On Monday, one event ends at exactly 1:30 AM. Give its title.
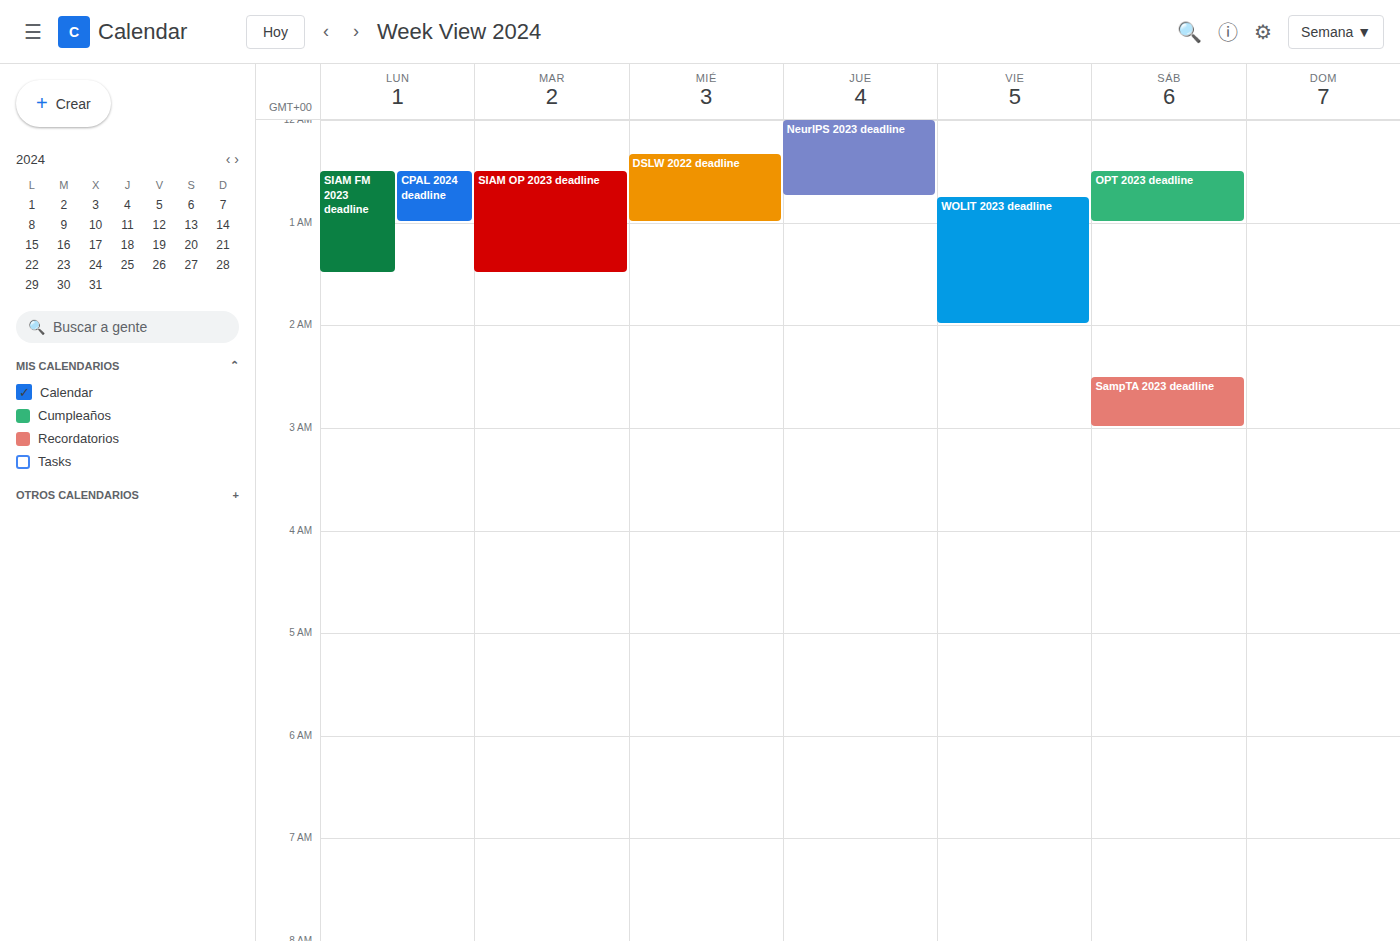
"SIAM FM 2023 deadline"